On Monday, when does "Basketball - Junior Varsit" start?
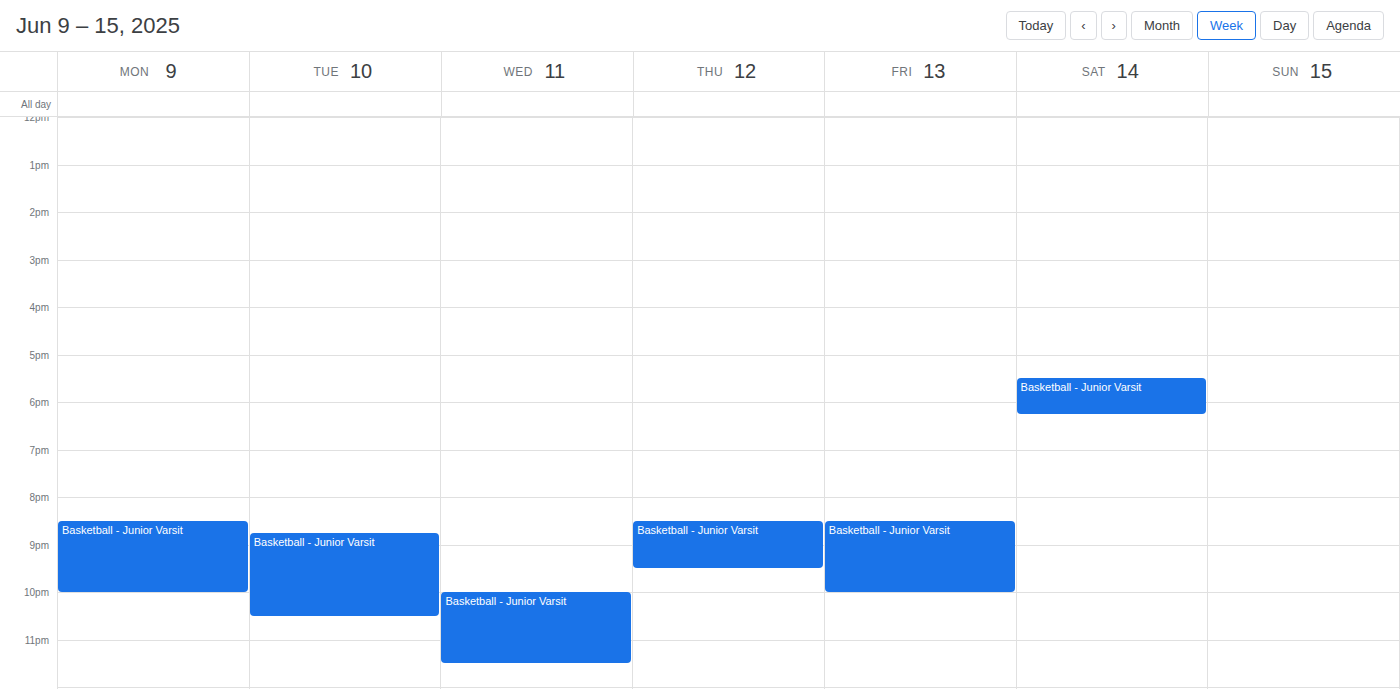
8:30 PM